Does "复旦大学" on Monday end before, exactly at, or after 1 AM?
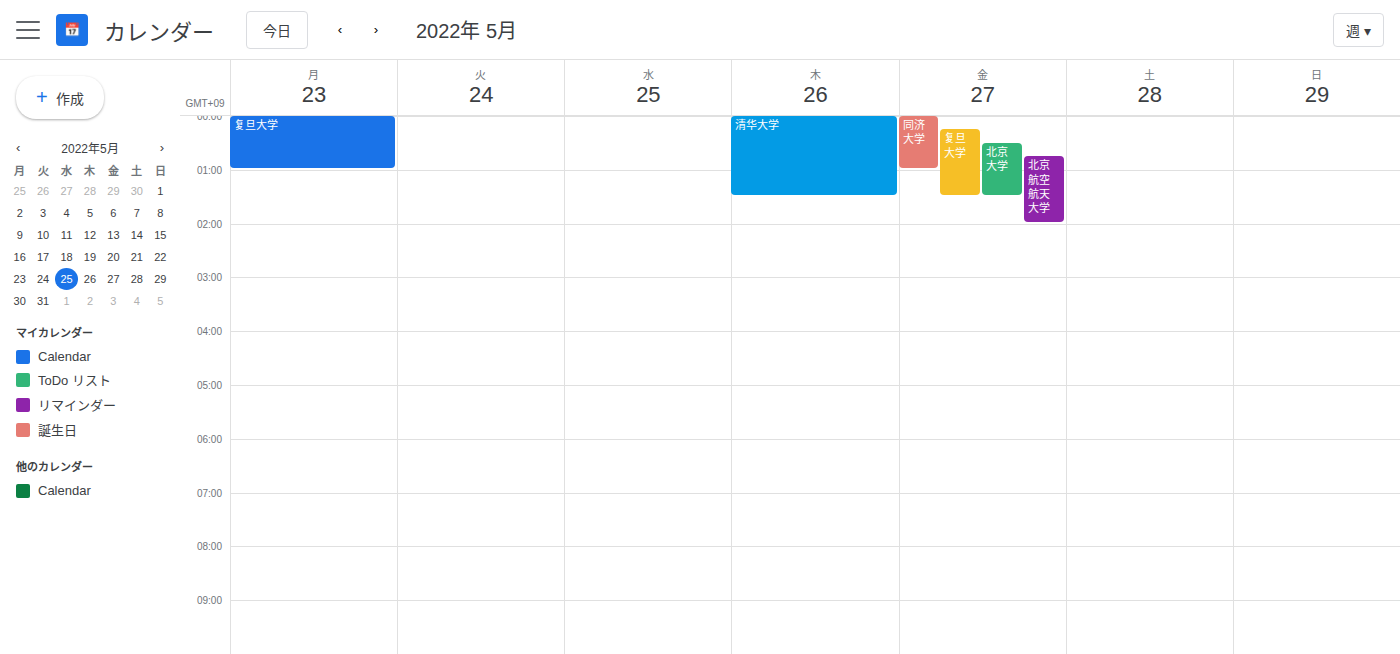
1:00 AM -- exactly at 1 AM, on the 1 AM line.